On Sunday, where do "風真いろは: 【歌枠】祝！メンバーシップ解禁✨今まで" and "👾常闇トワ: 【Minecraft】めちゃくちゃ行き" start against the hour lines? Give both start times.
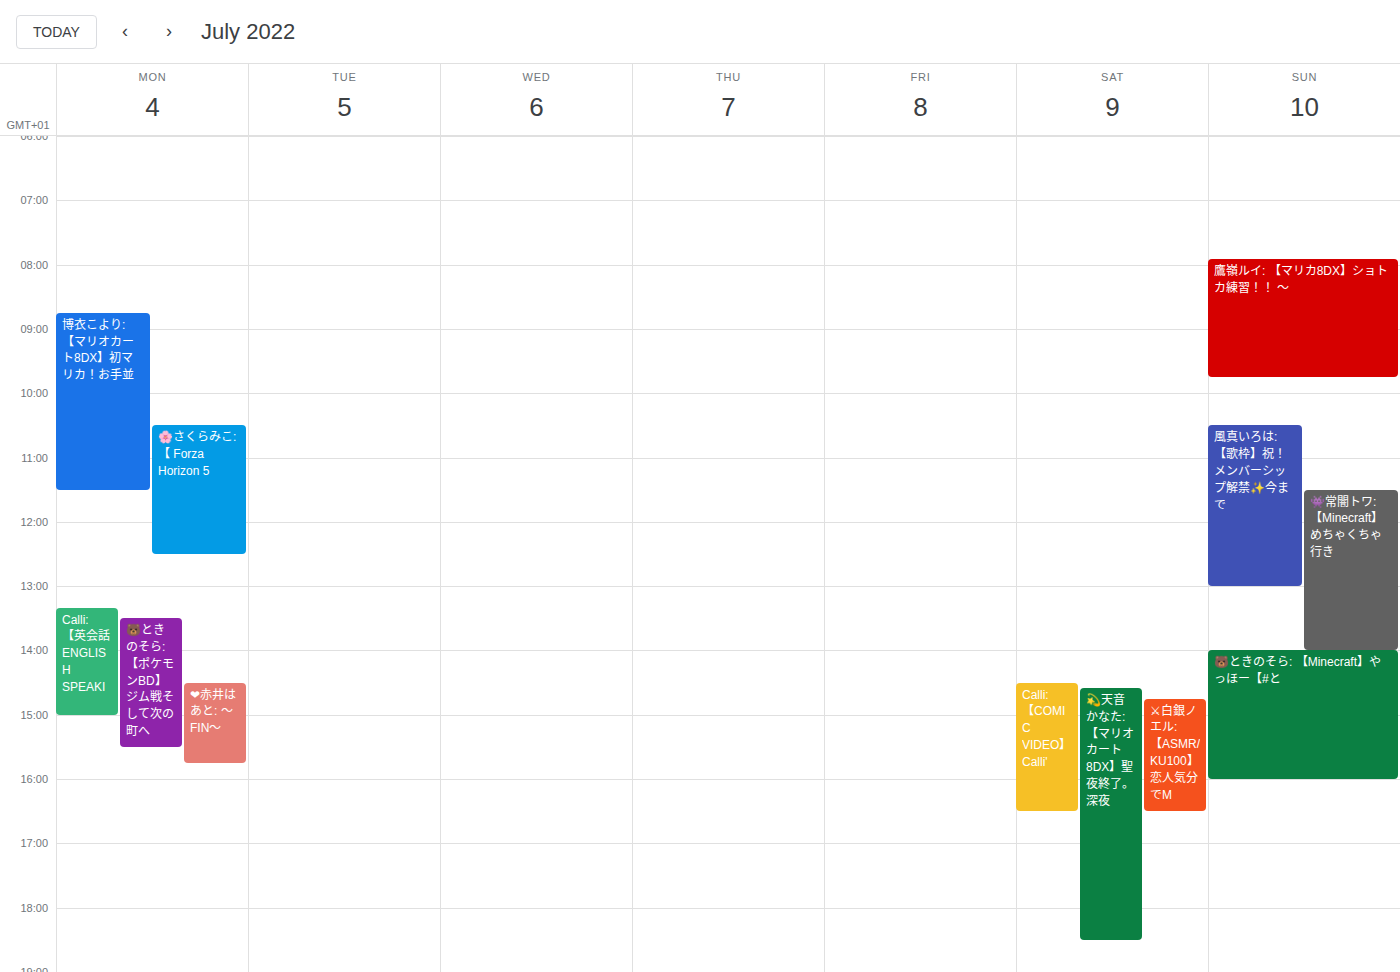
"風真いろは: 【歌枠】祝！メンバーシップ解禁✨今まで": 10:30 AM, halfway between the 10 AM and 11 AM lines. "👾常闇トワ: 【Minecraft】めちゃくちゃ行き": 11:30 AM, halfway between the 11 AM and 12 PM lines.